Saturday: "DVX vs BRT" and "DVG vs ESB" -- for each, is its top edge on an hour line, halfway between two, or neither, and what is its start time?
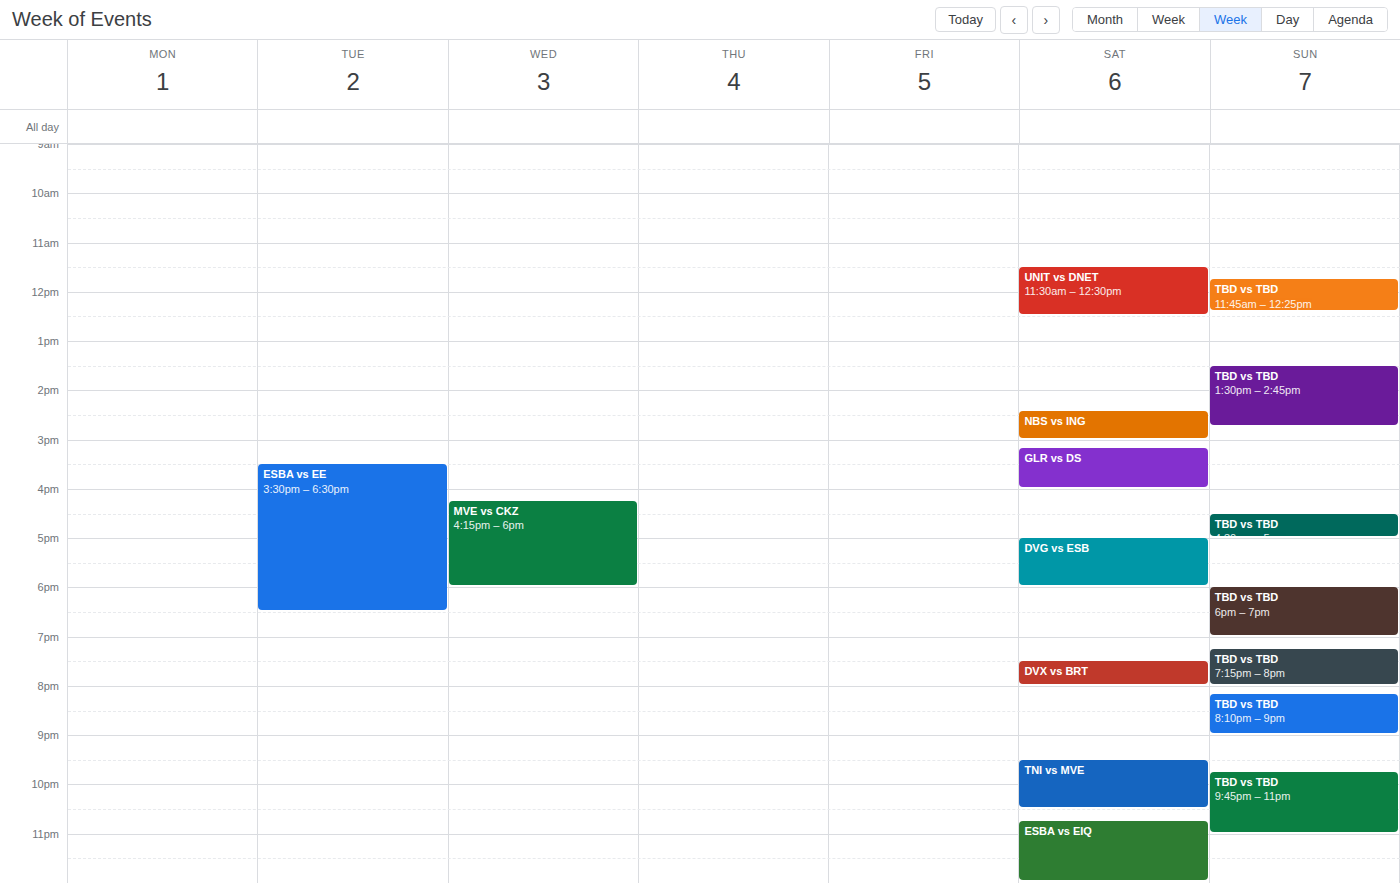
"DVX vs BRT": 19:30, halfway between the 19:00 and 20:00 lines. "DVG vs ESB": 17:00, exactly on the 17:00 line.